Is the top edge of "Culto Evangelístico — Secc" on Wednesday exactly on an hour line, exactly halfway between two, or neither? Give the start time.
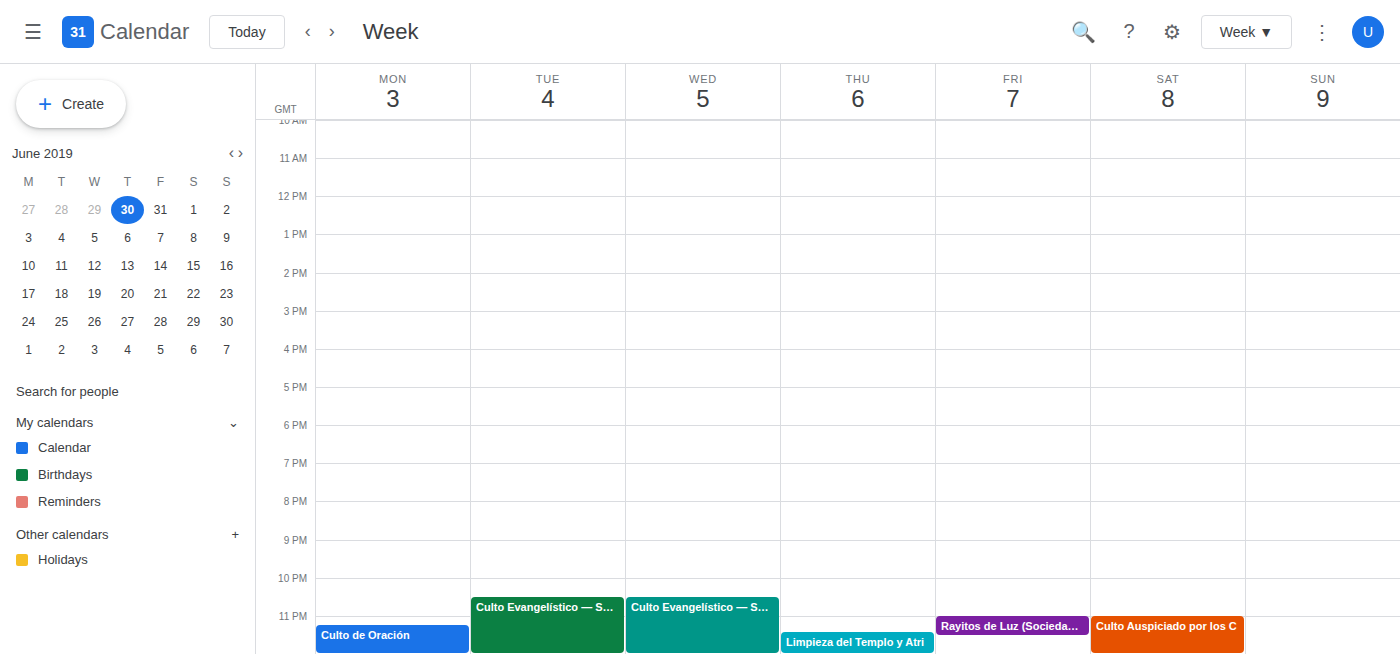
22:30 -- halfway between the 22:00 and 23:00 lines.